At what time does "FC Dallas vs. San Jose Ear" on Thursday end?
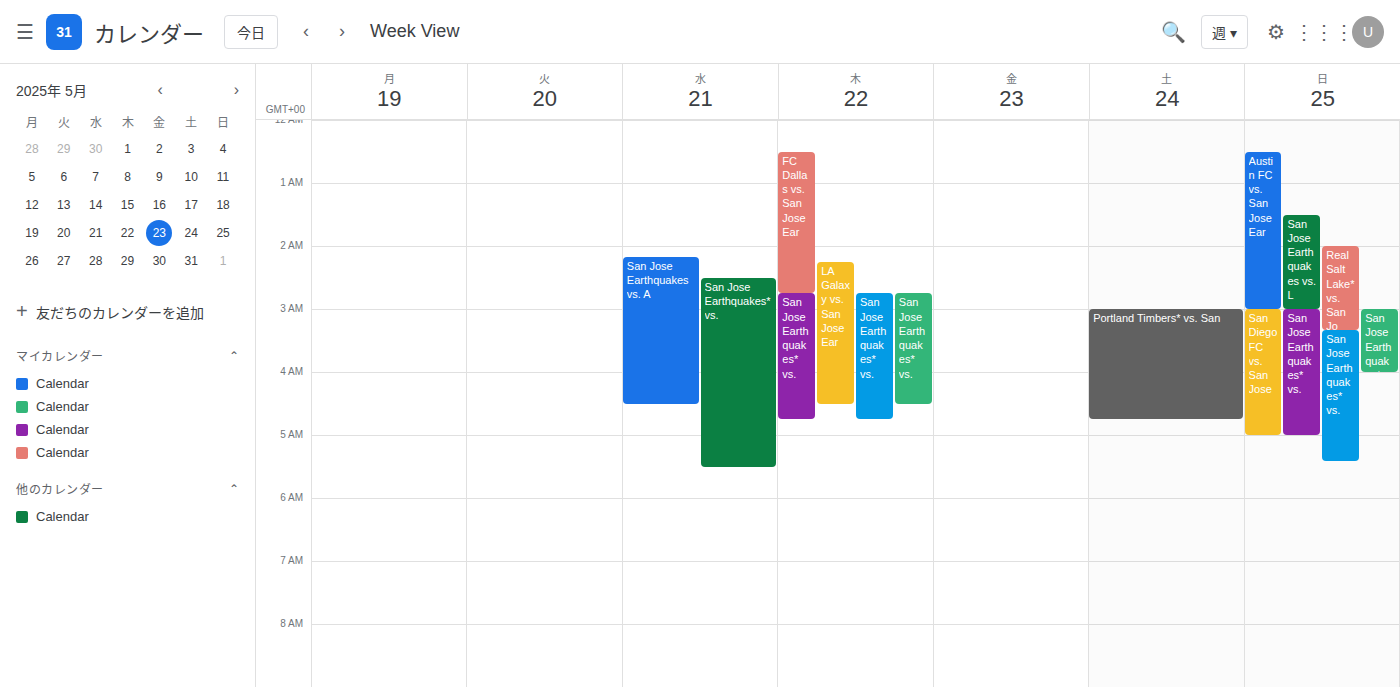
2:45 AM